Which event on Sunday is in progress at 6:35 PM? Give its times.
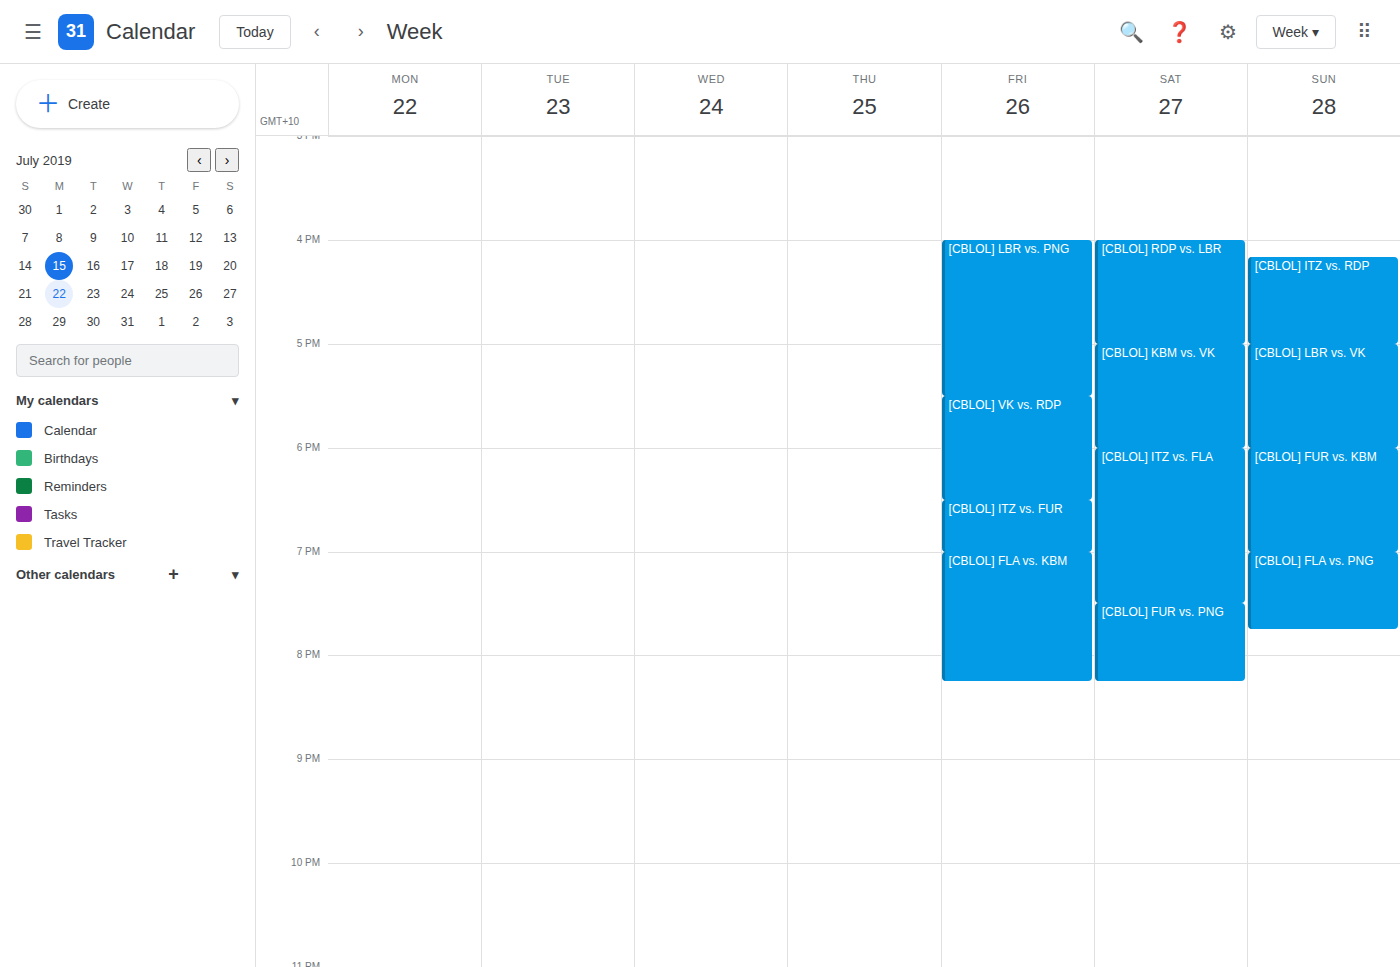
"[CBLOL] FUR vs. KBM", 6:00 PM to 7:00 PM